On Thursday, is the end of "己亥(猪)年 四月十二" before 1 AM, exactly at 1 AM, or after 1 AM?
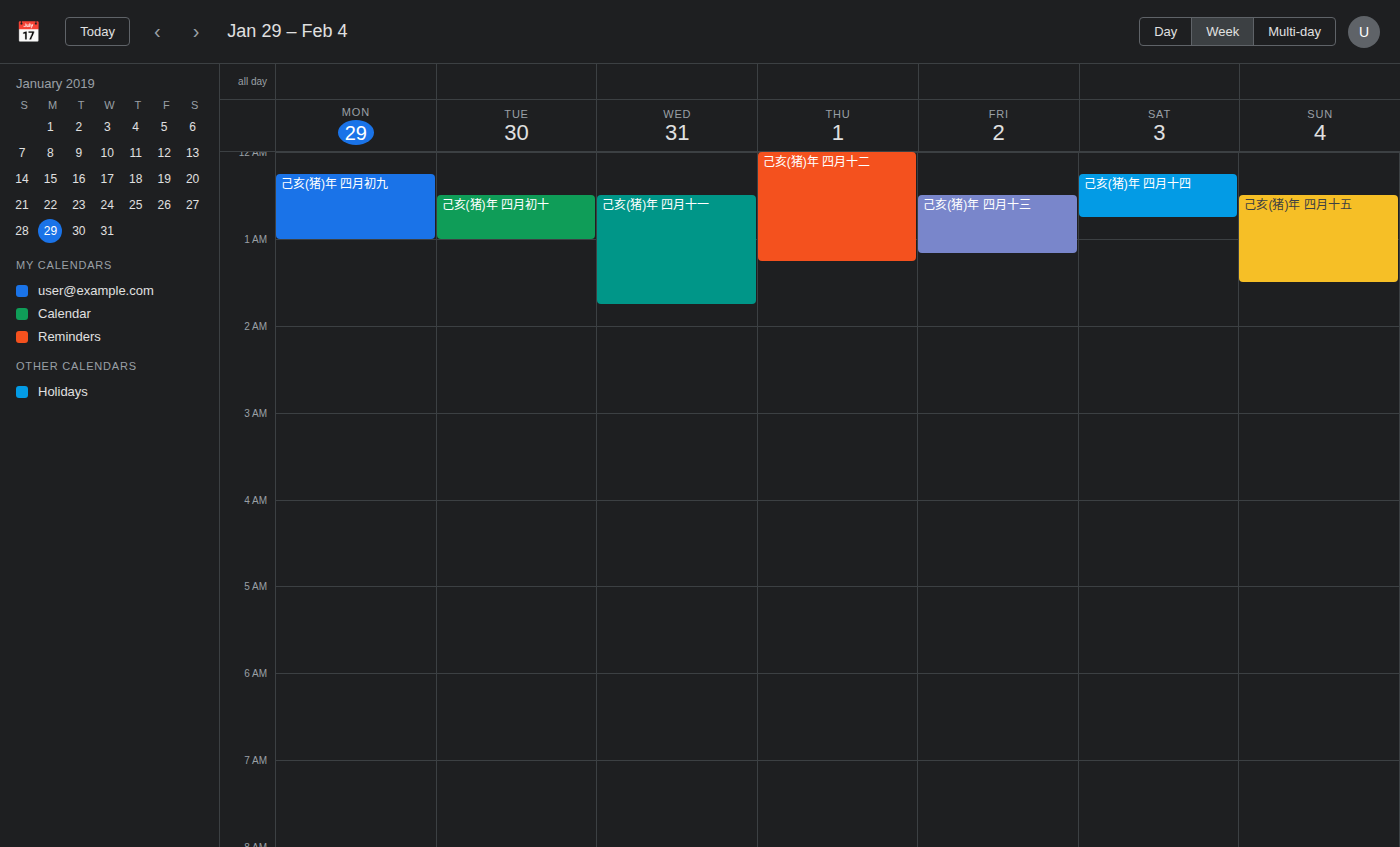
1:15 AM -- after 1 AM, 15 minutes below the 1 AM line.